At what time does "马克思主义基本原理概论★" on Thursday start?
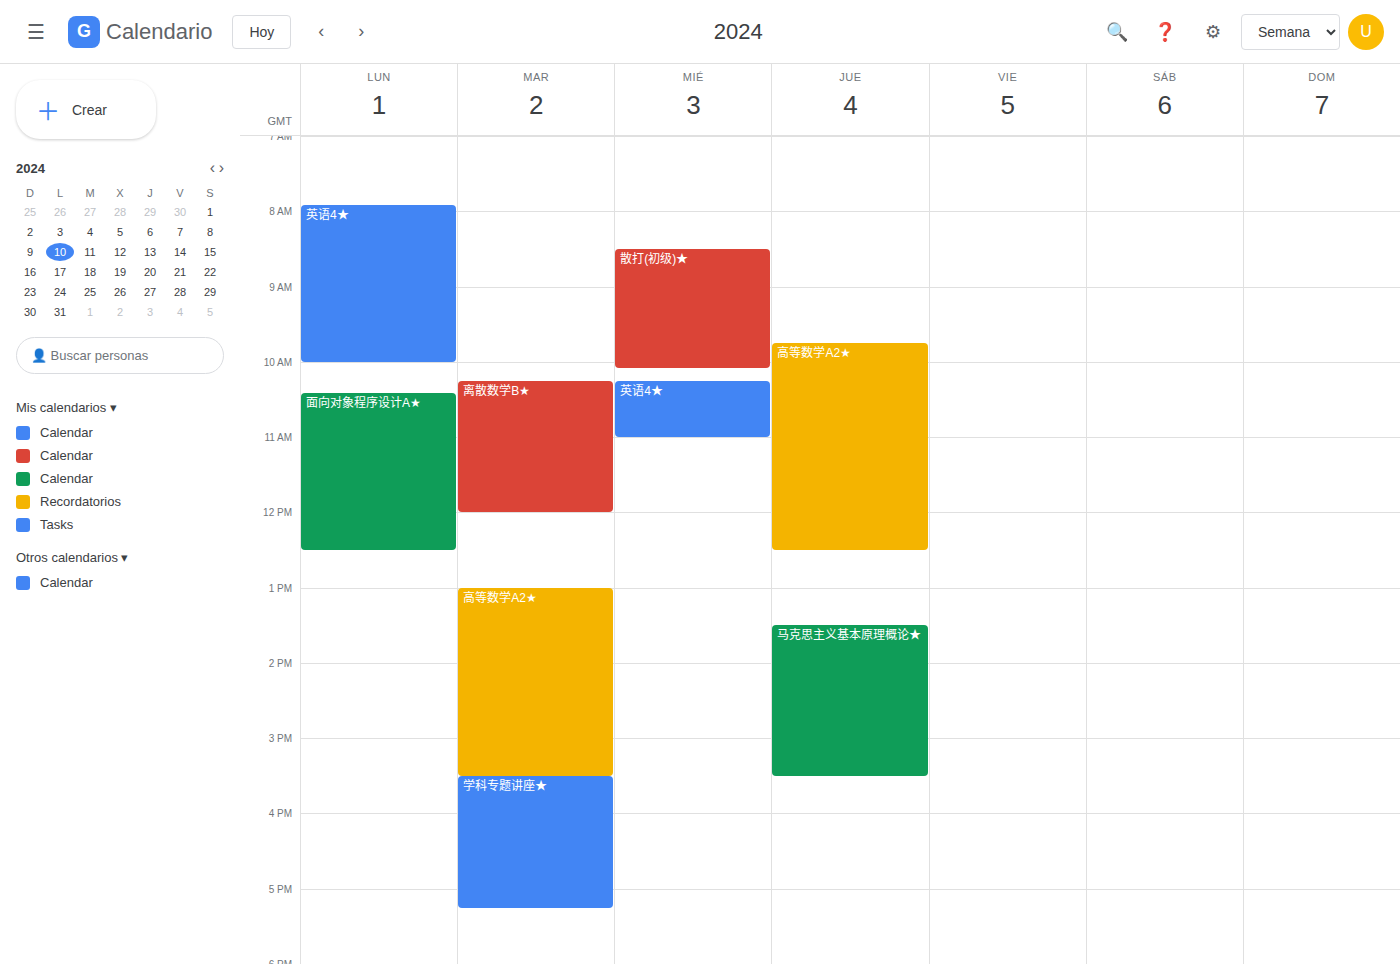
1:30 PM